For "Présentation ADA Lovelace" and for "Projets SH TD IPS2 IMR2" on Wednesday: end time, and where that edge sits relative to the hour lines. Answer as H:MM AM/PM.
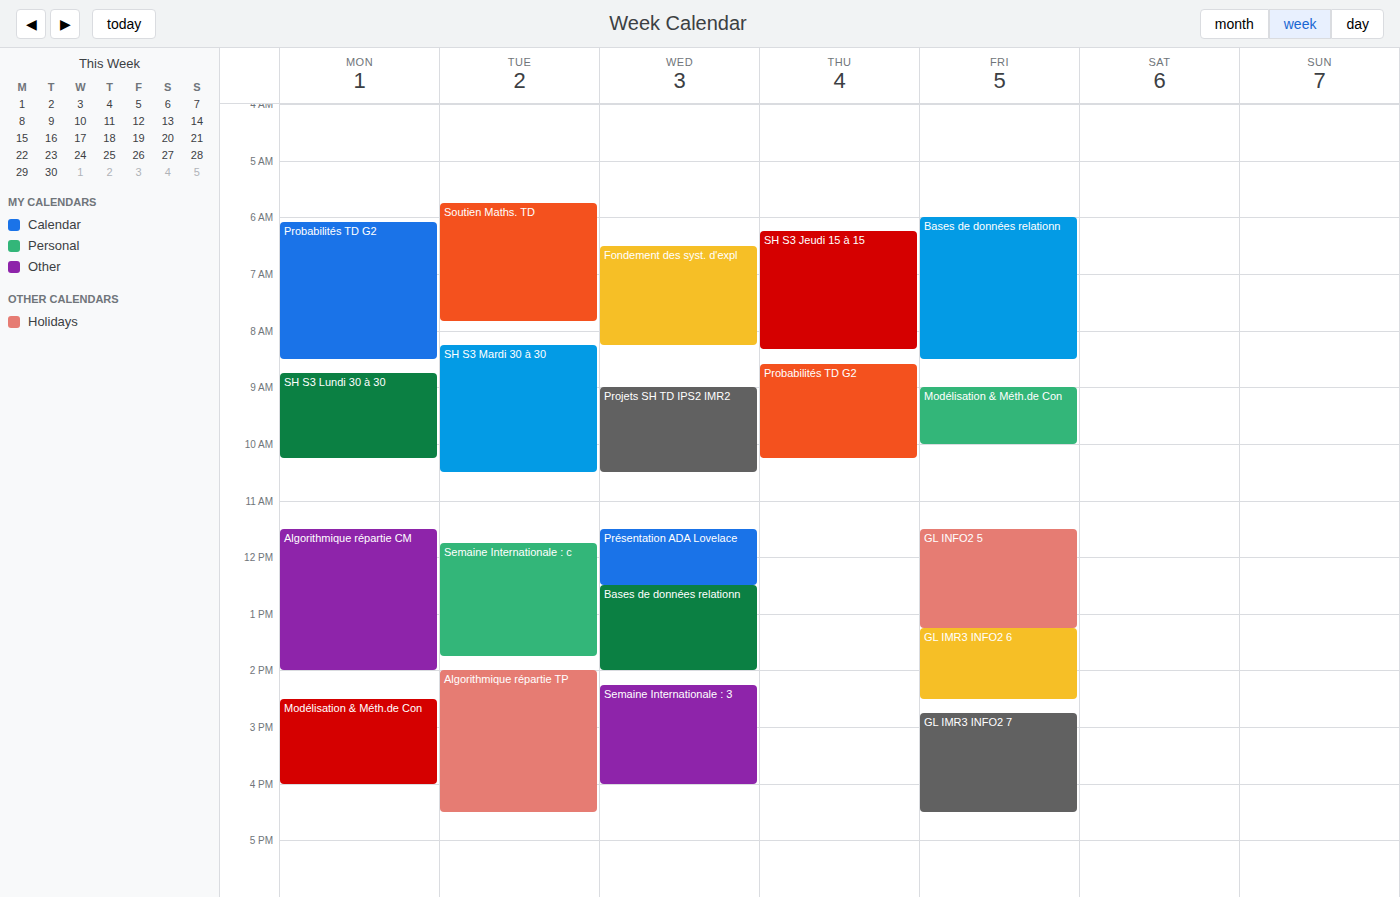
"Présentation ADA Lovelace": 12:30 PM, halfway between the 12 PM and 1 PM lines. "Projets SH TD IPS2 IMR2": 10:30 AM, halfway between the 10 AM and 11 AM lines.